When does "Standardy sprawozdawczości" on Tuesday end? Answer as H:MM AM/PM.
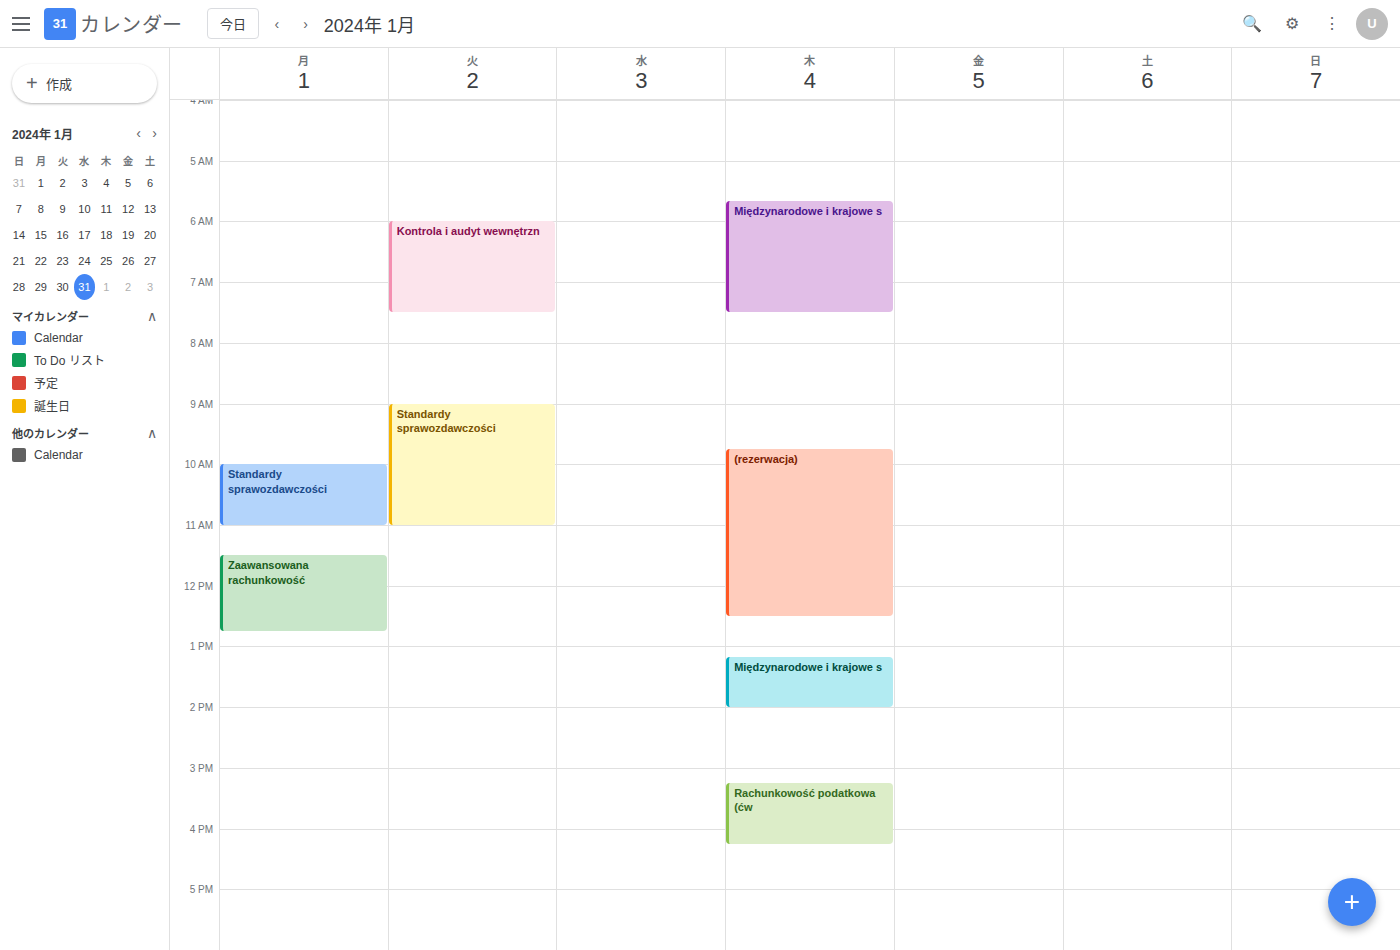
11:00 AM